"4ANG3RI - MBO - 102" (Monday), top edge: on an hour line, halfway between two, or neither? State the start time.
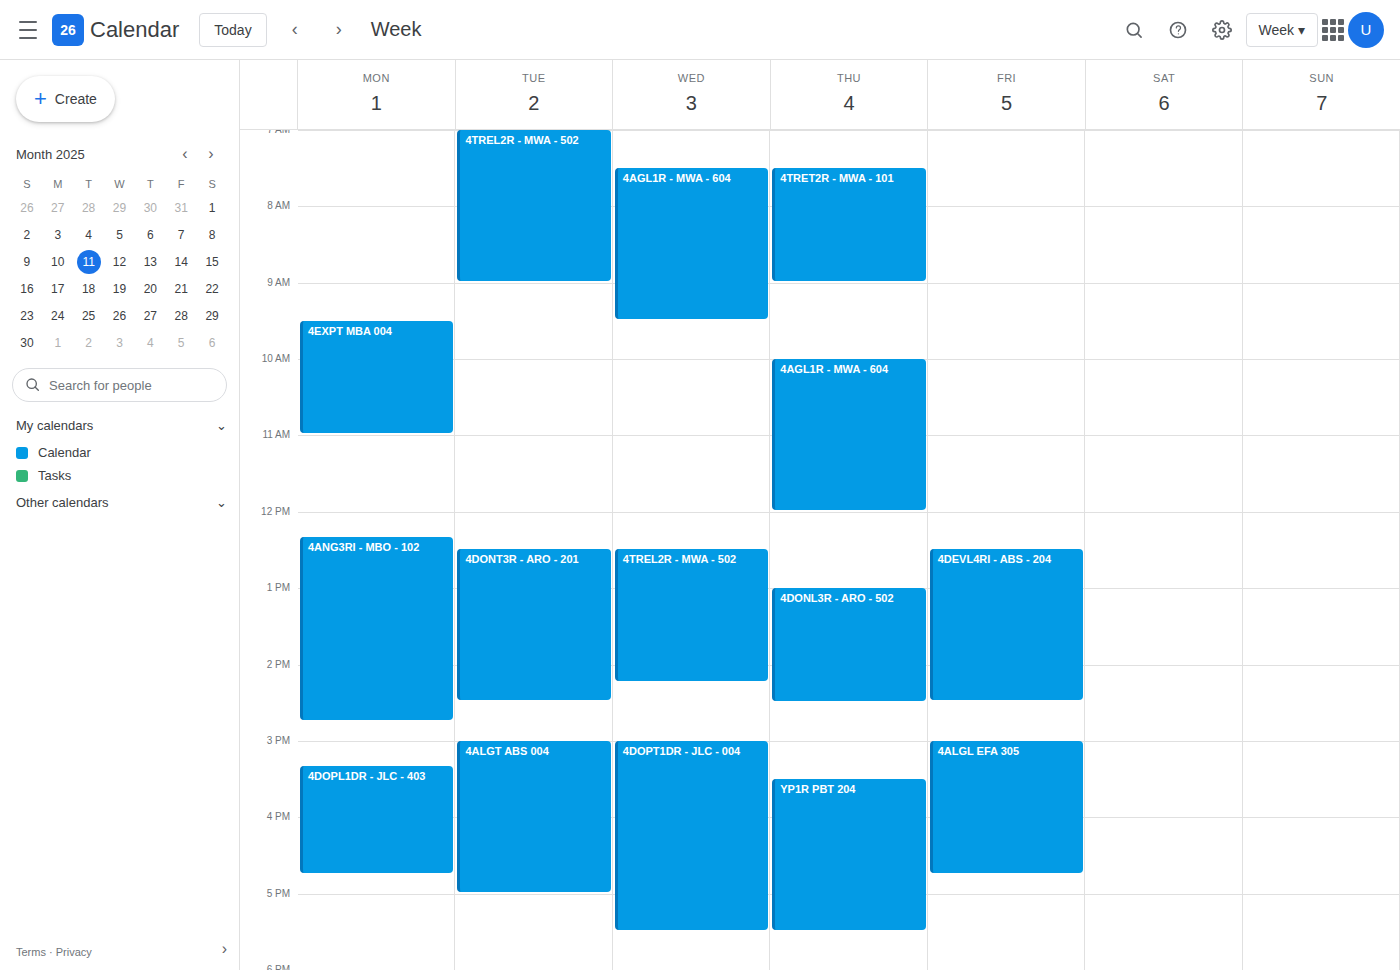
12:20 PM -- neither: 20 minutes below the 12 PM line and 40 minutes above the 1 PM line.